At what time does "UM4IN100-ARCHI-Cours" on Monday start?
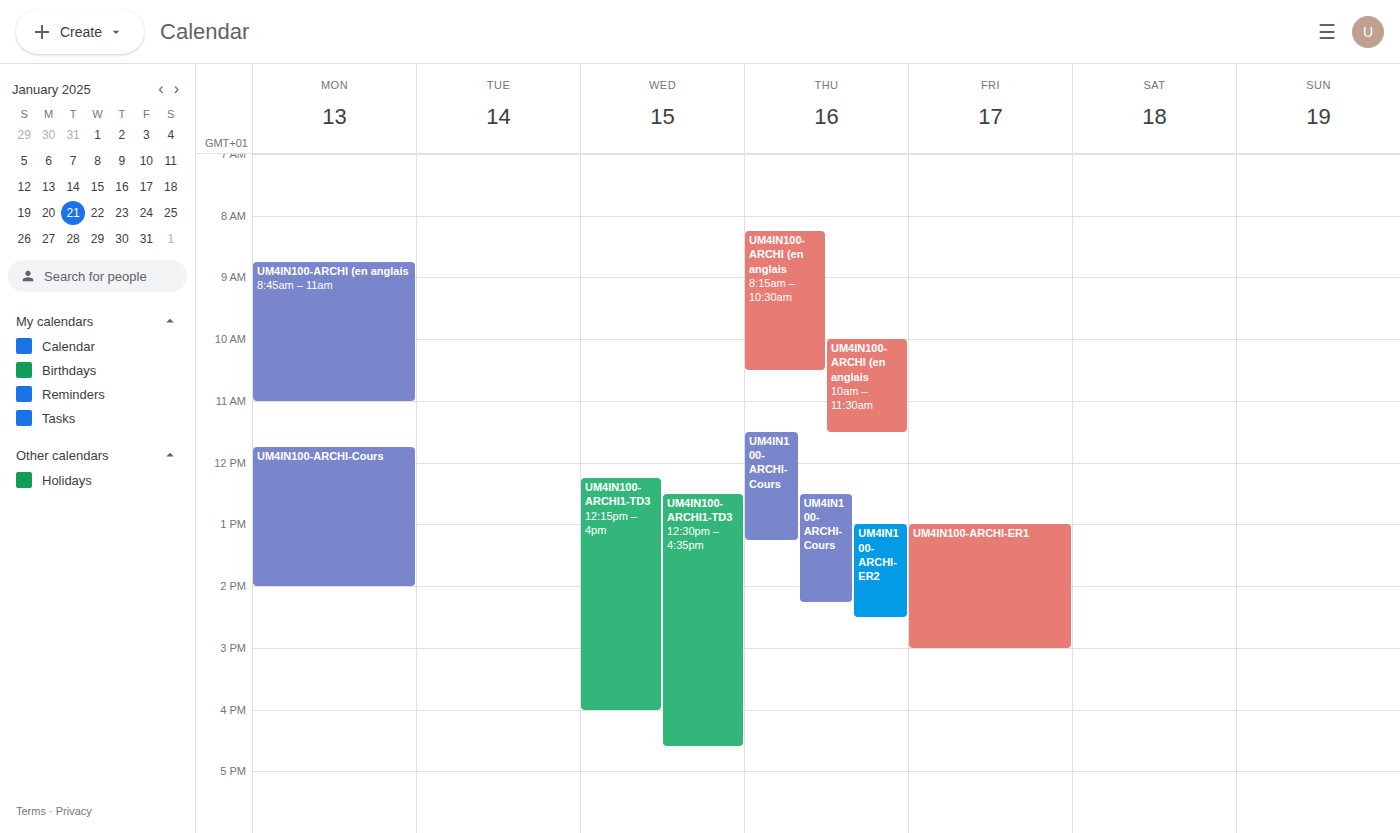
11:45 AM